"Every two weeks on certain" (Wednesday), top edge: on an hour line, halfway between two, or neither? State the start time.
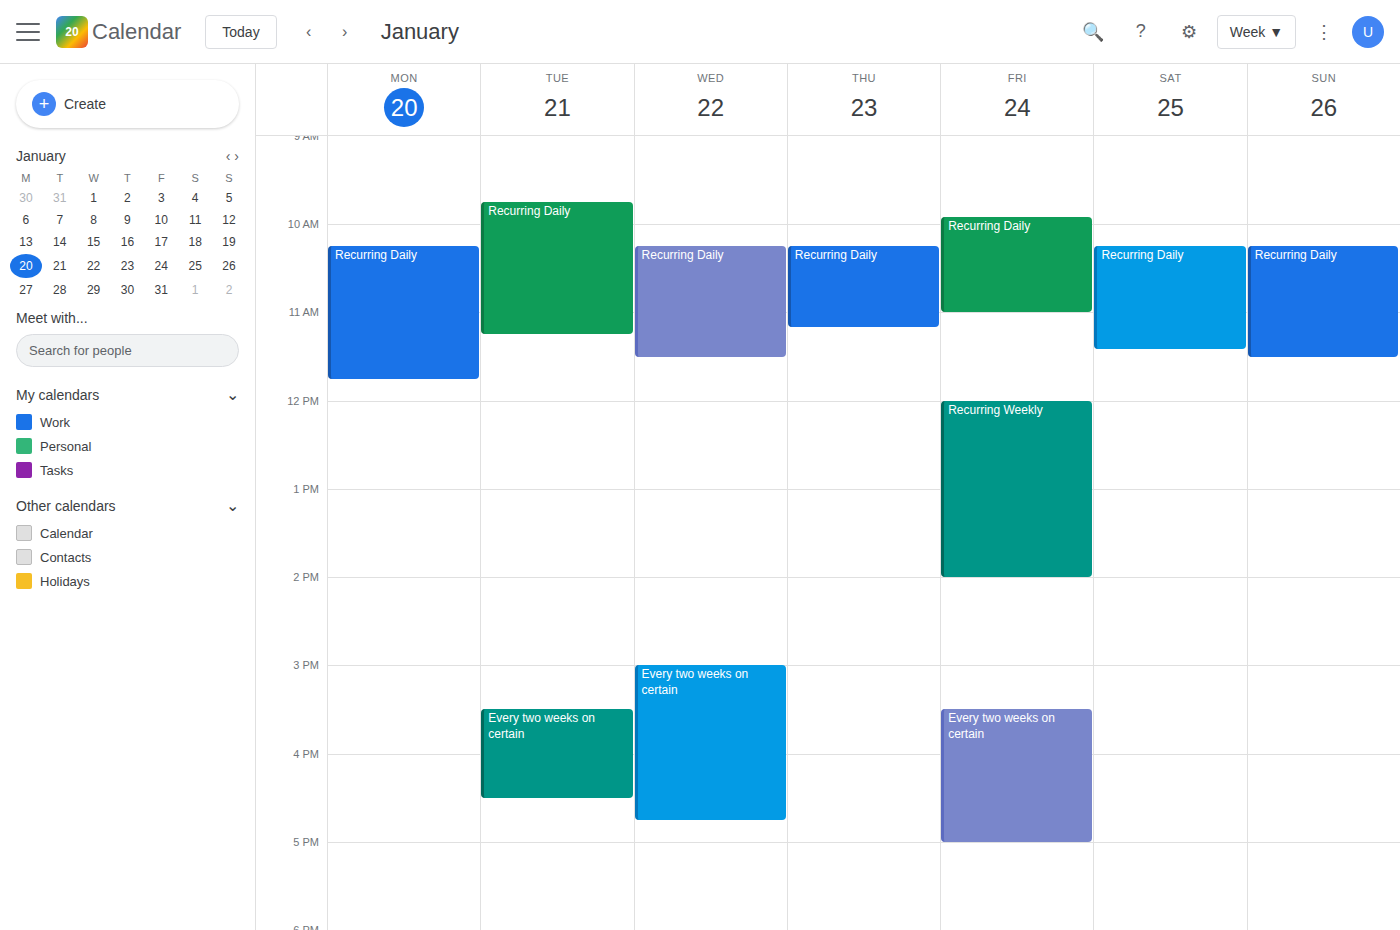
3:00 PM -- exactly on the 3 PM line.